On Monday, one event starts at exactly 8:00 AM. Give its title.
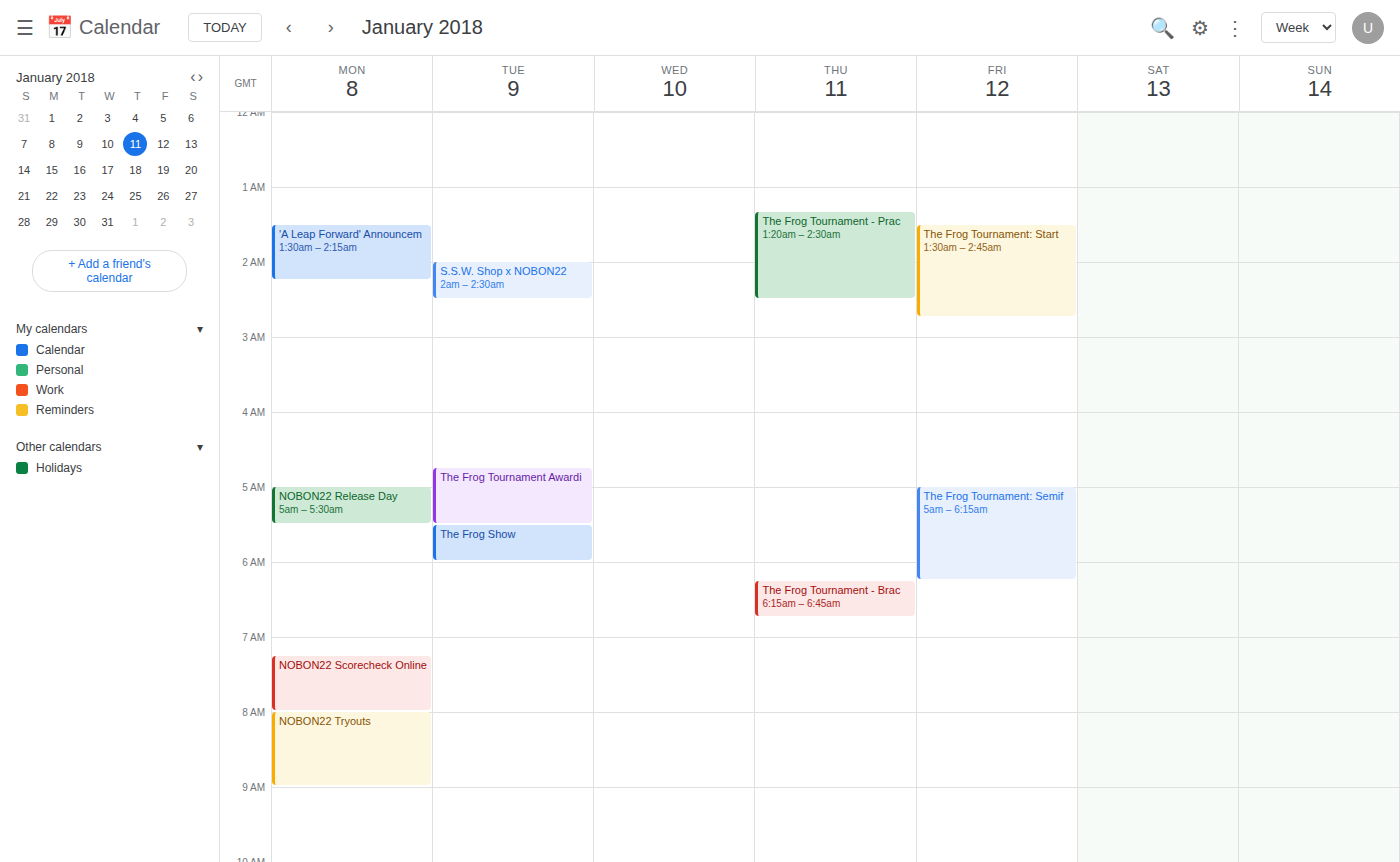
"NOBON22 Tryouts"